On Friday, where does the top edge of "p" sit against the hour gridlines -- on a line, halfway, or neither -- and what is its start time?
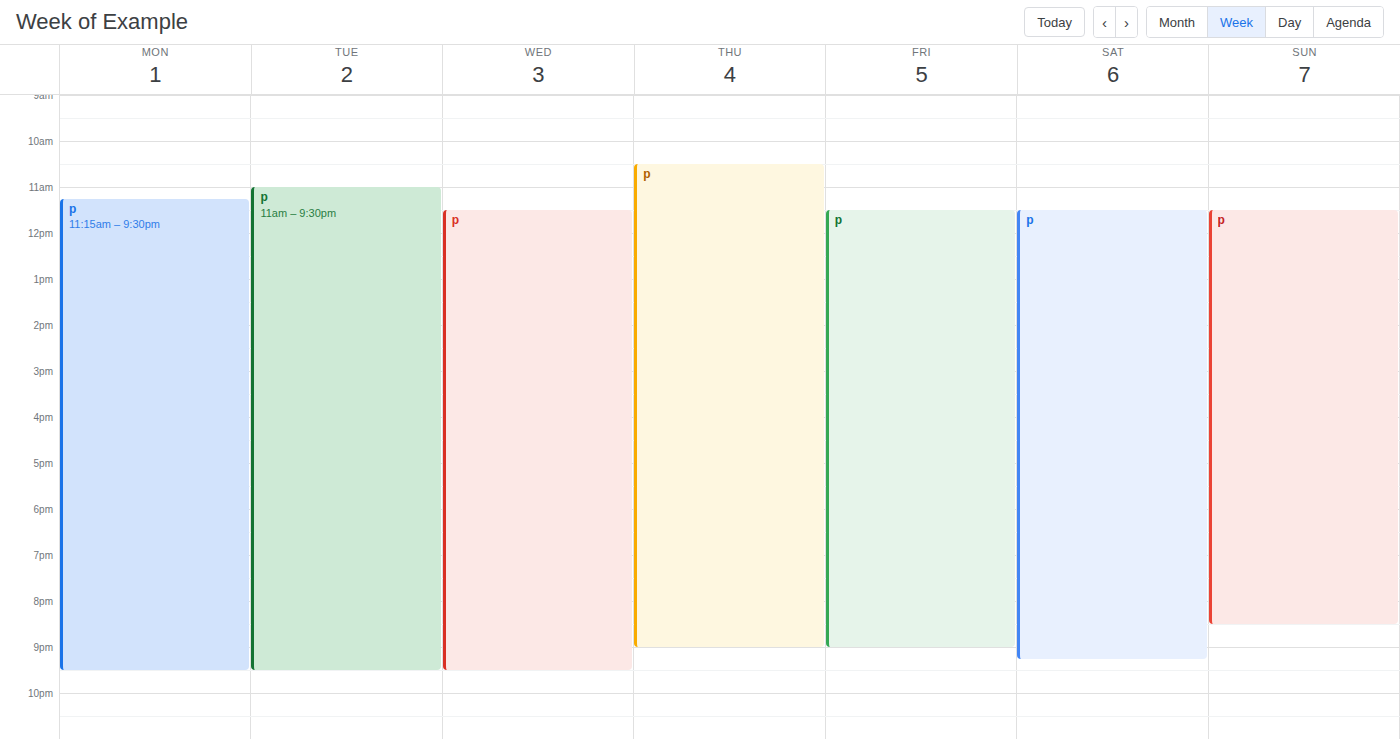
11:30 -- halfway between the 11:00 and 12:00 lines.